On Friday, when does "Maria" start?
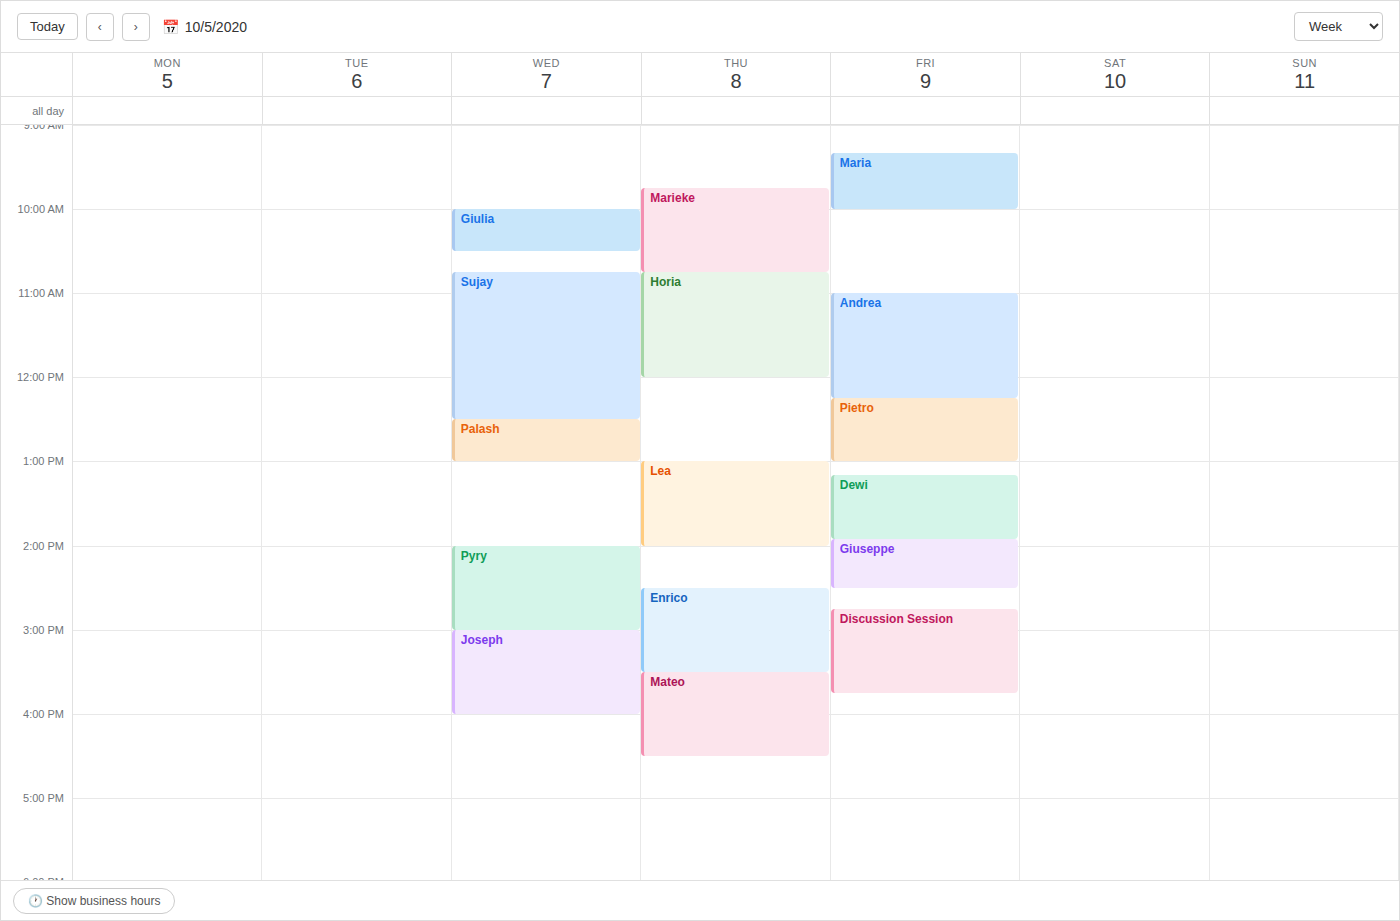
9:20 AM